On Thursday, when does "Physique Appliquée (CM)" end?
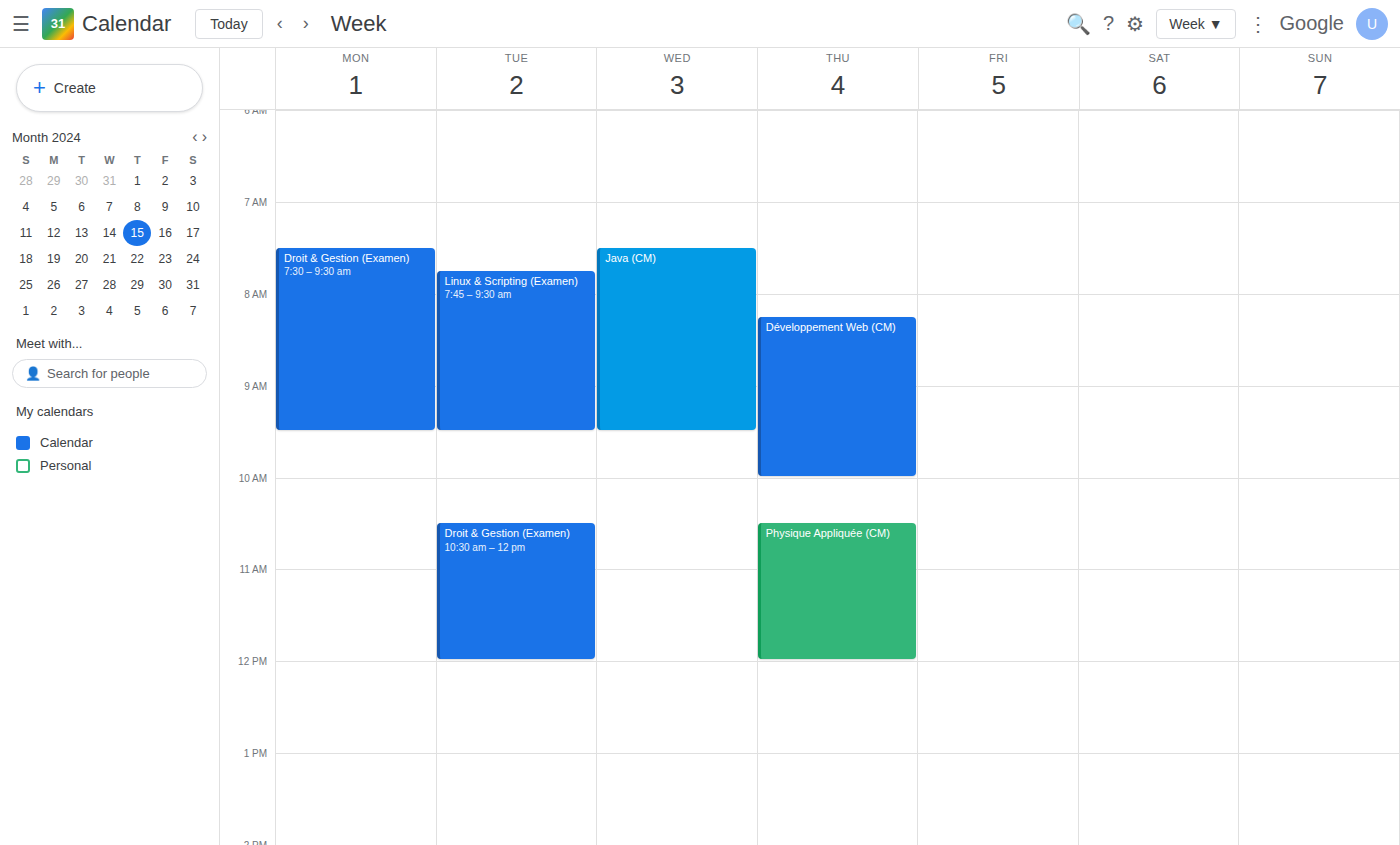
12:00